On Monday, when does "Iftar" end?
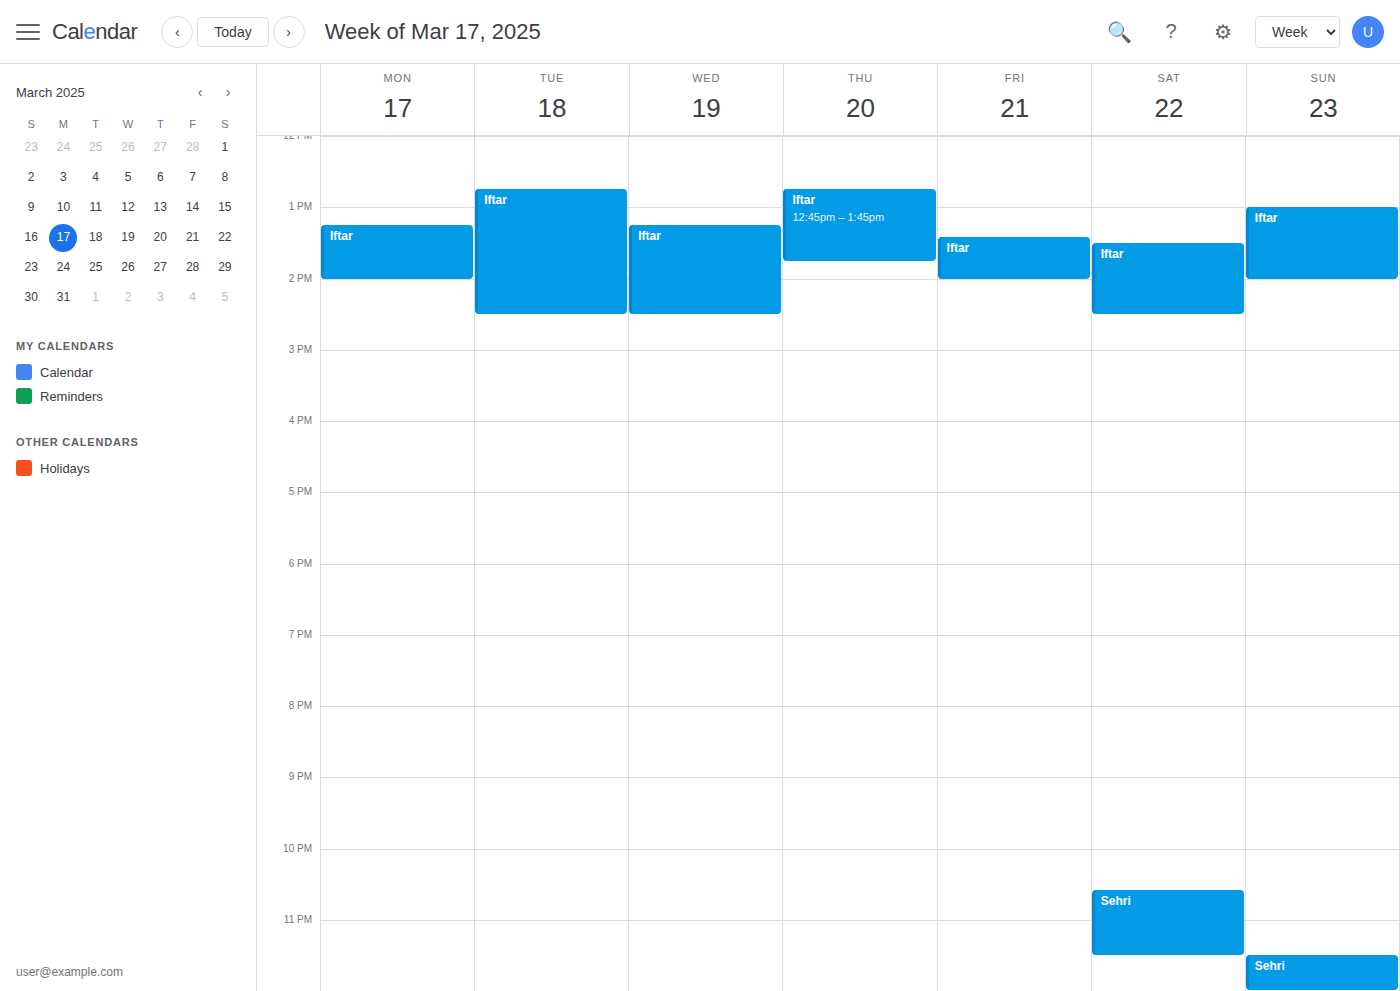
2:00 PM